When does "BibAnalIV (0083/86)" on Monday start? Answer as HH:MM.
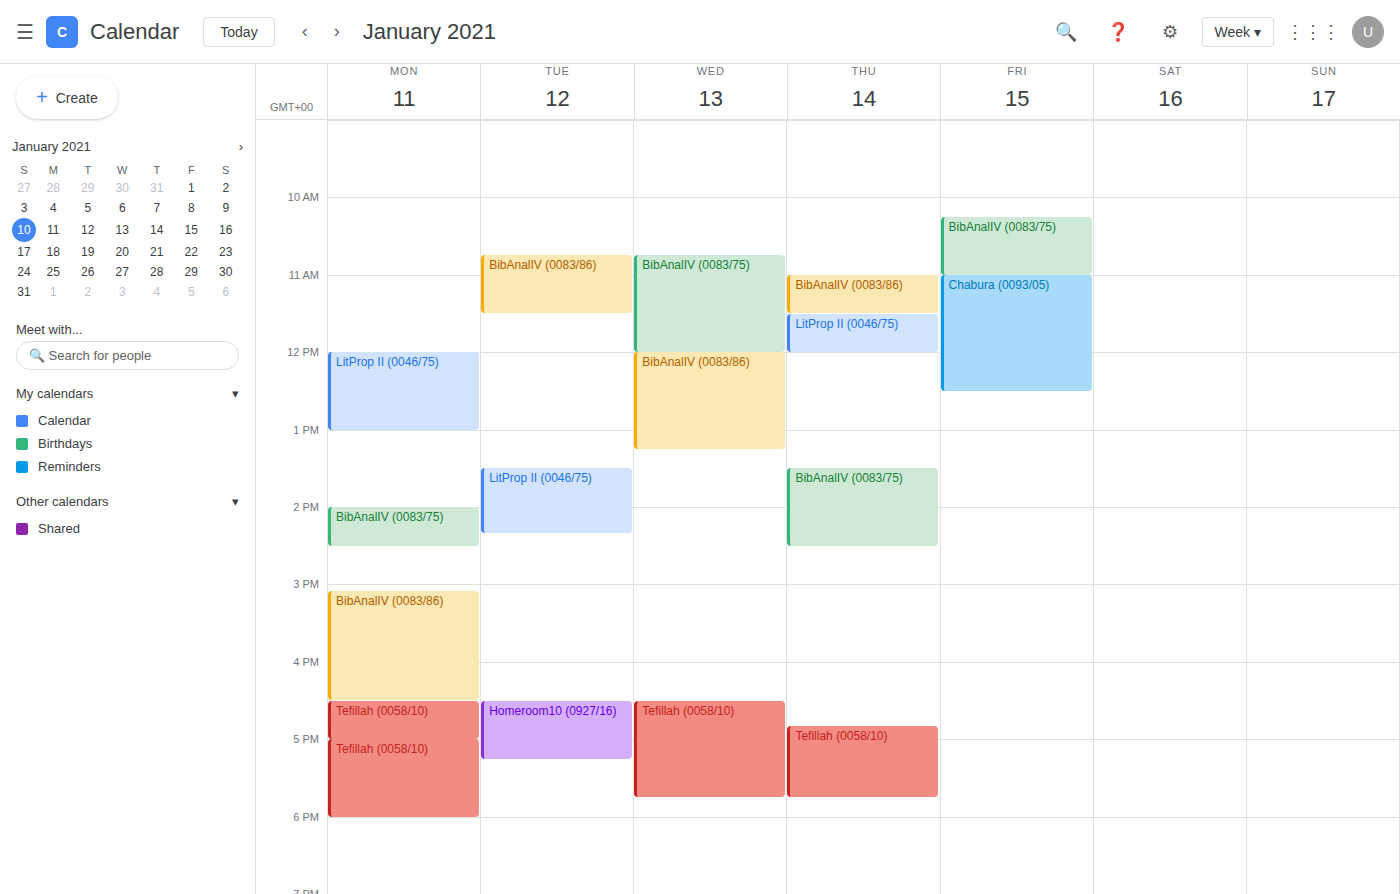
15:05